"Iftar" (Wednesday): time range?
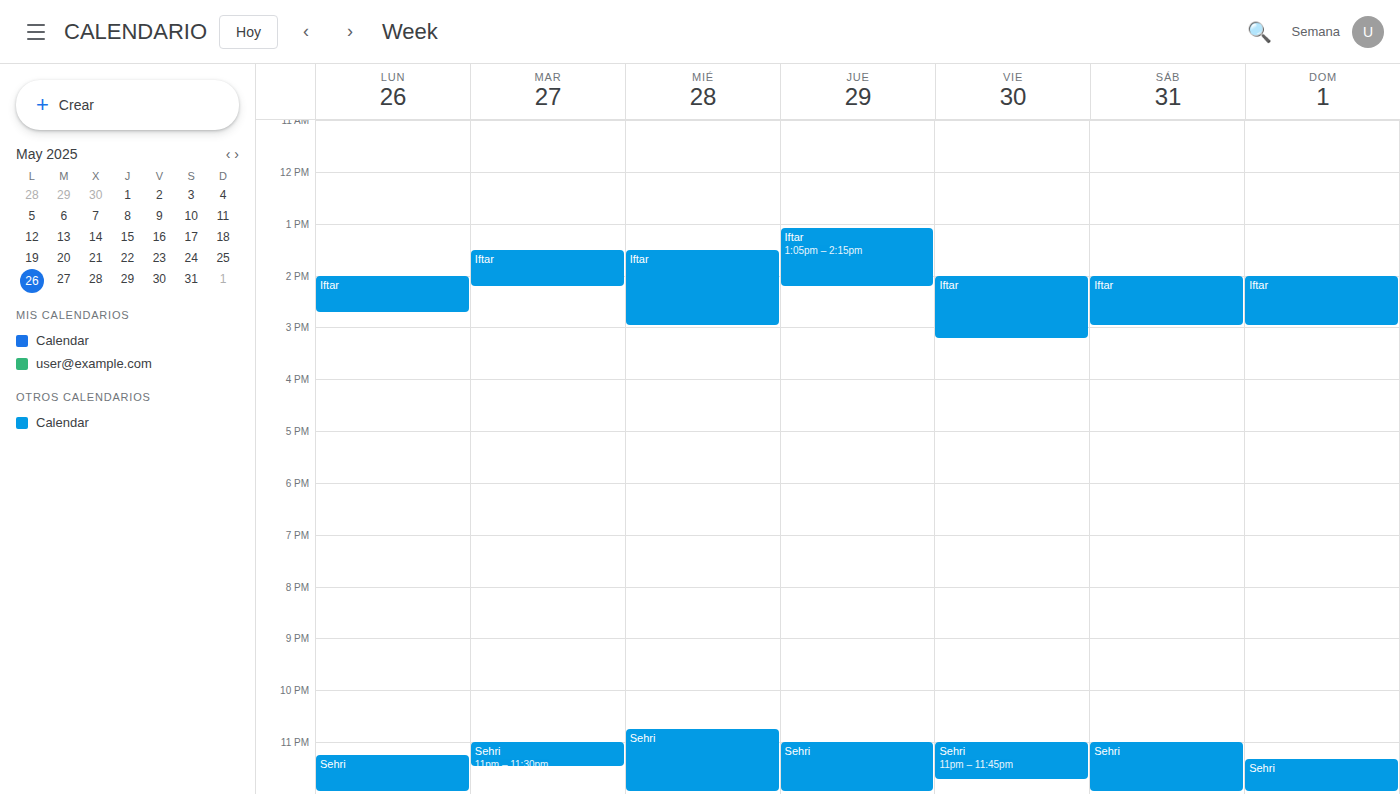
1:30 PM to 3:00 PM